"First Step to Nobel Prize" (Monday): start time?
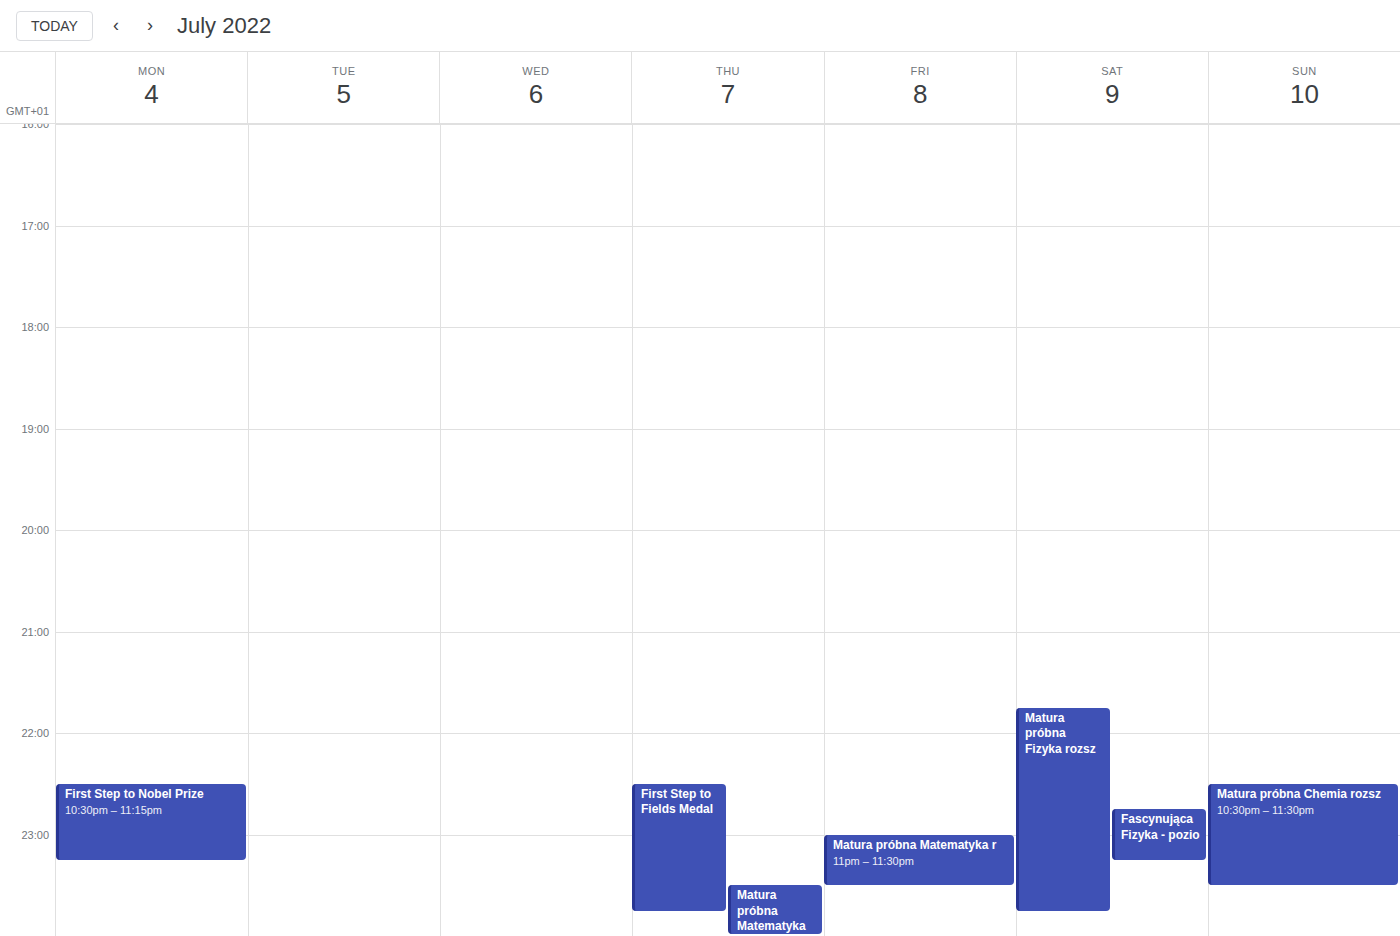
10:30 PM